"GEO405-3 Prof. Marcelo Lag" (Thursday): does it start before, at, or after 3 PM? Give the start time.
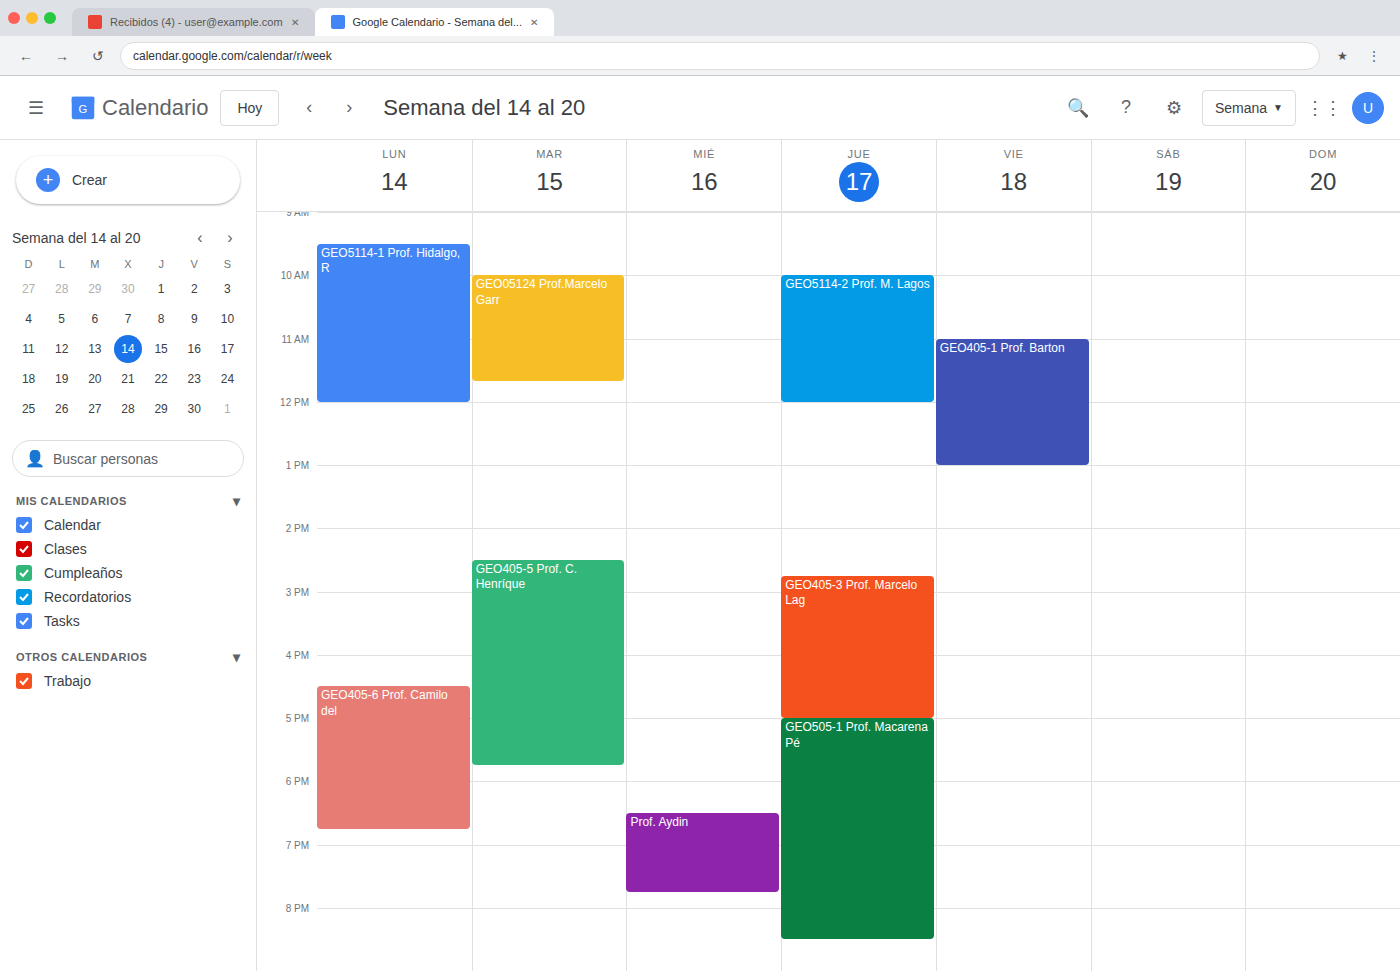
2:45 PM -- before 3 PM, 15 minutes above the 3 PM line.